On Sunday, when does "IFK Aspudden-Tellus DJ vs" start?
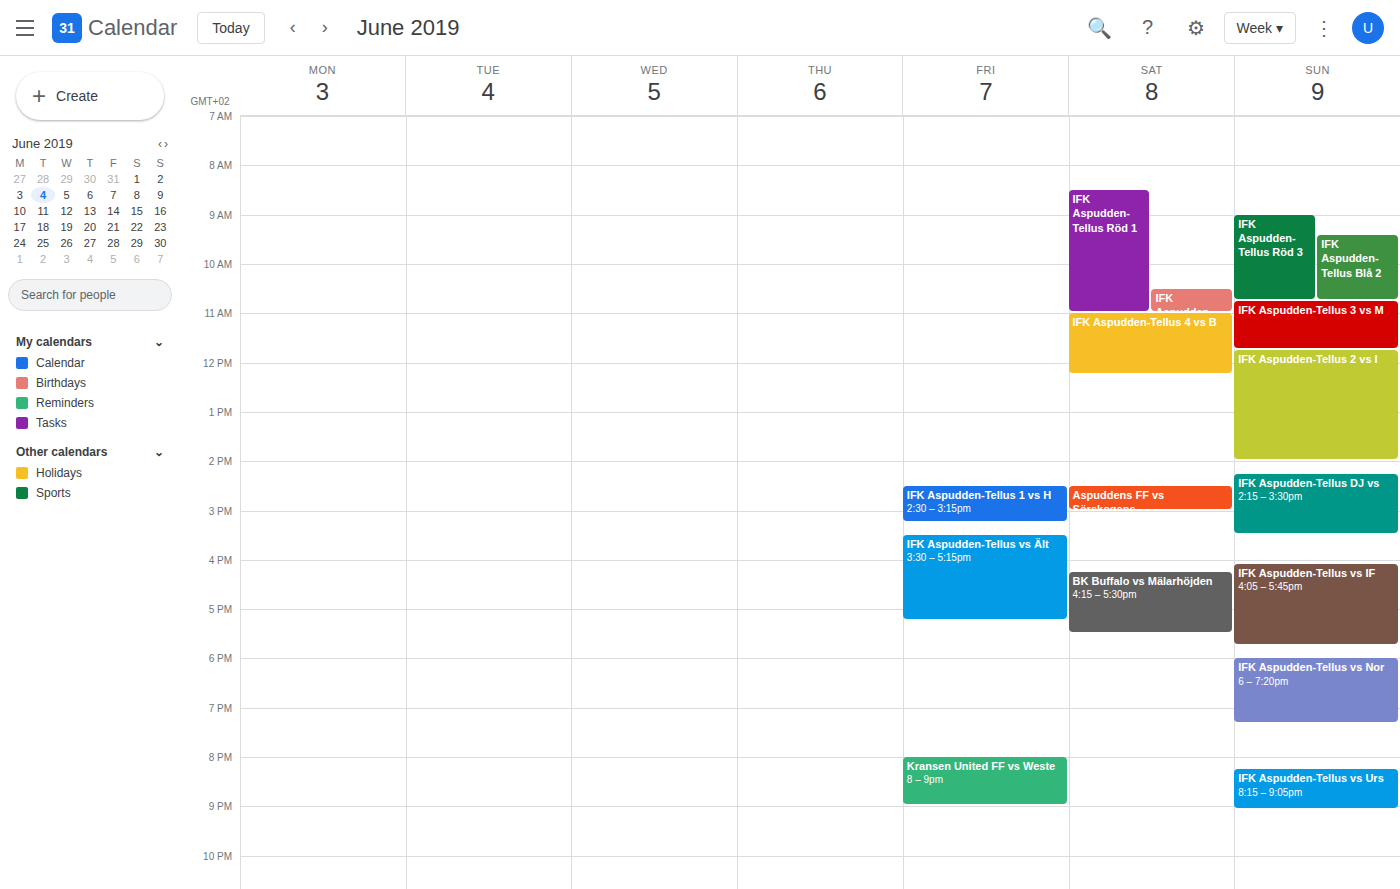
2:15 PM